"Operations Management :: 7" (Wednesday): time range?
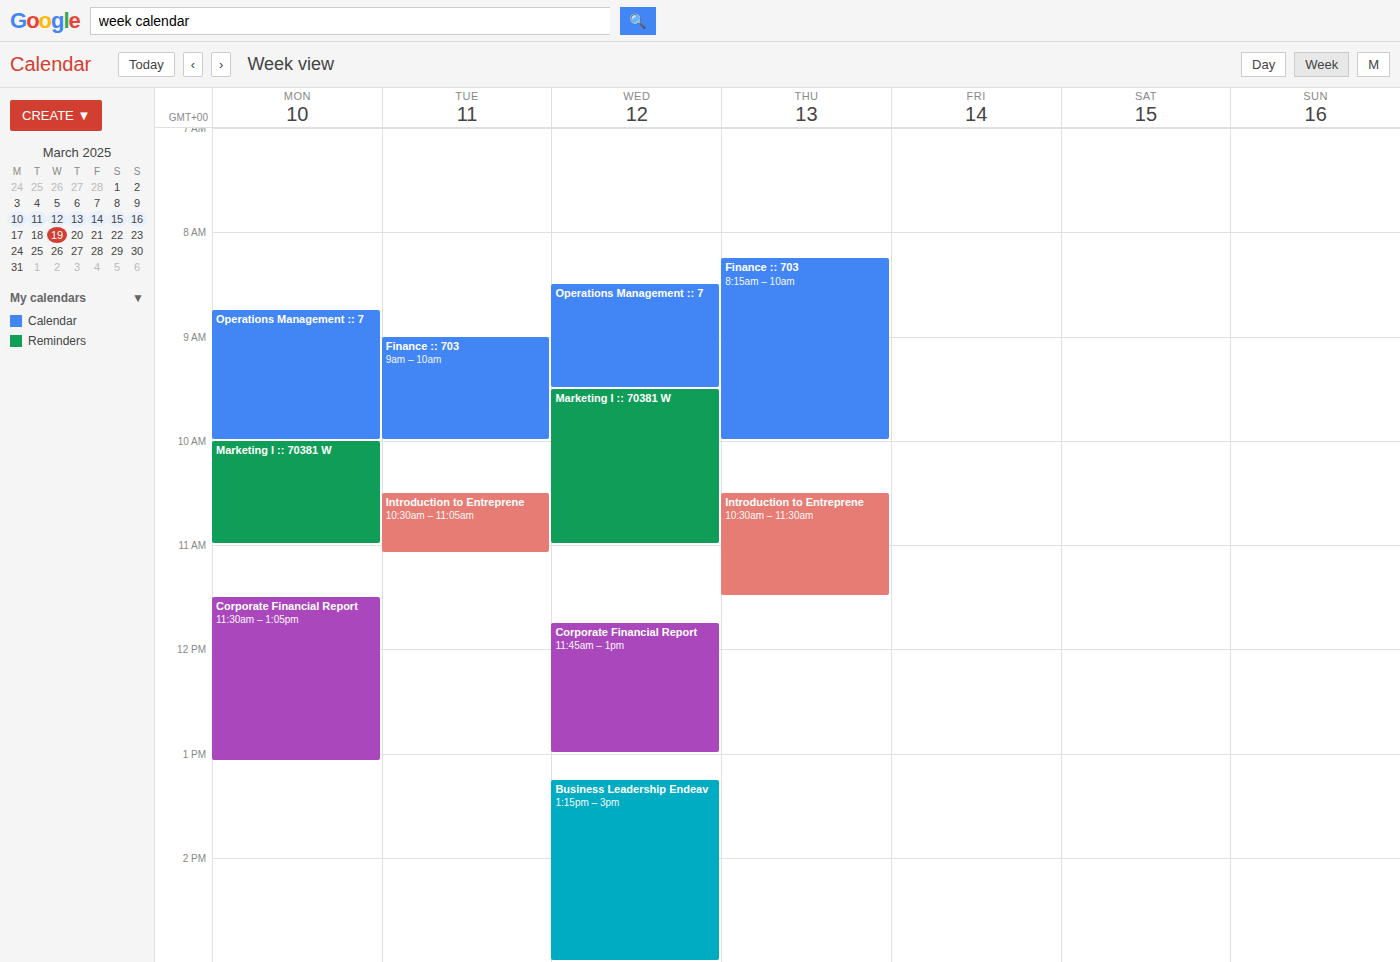
8:30 AM to 9:30 AM